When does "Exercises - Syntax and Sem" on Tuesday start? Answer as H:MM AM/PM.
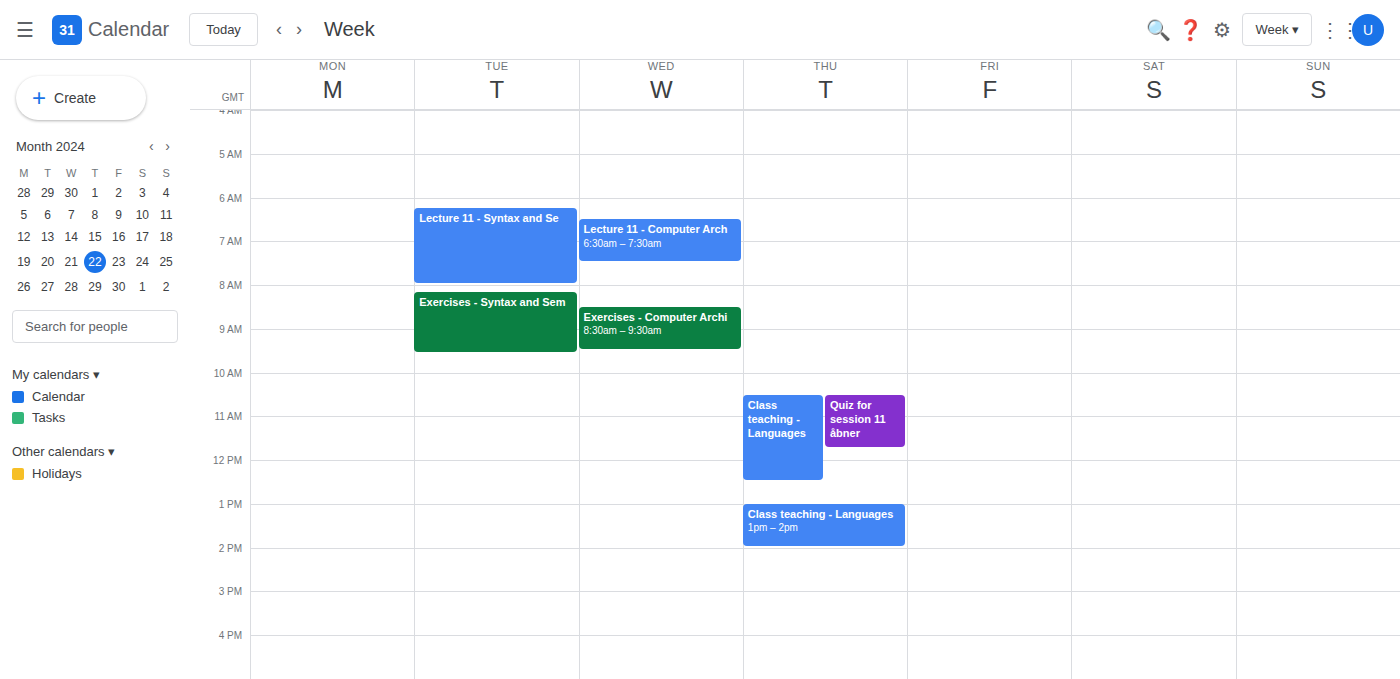
8:10 AM